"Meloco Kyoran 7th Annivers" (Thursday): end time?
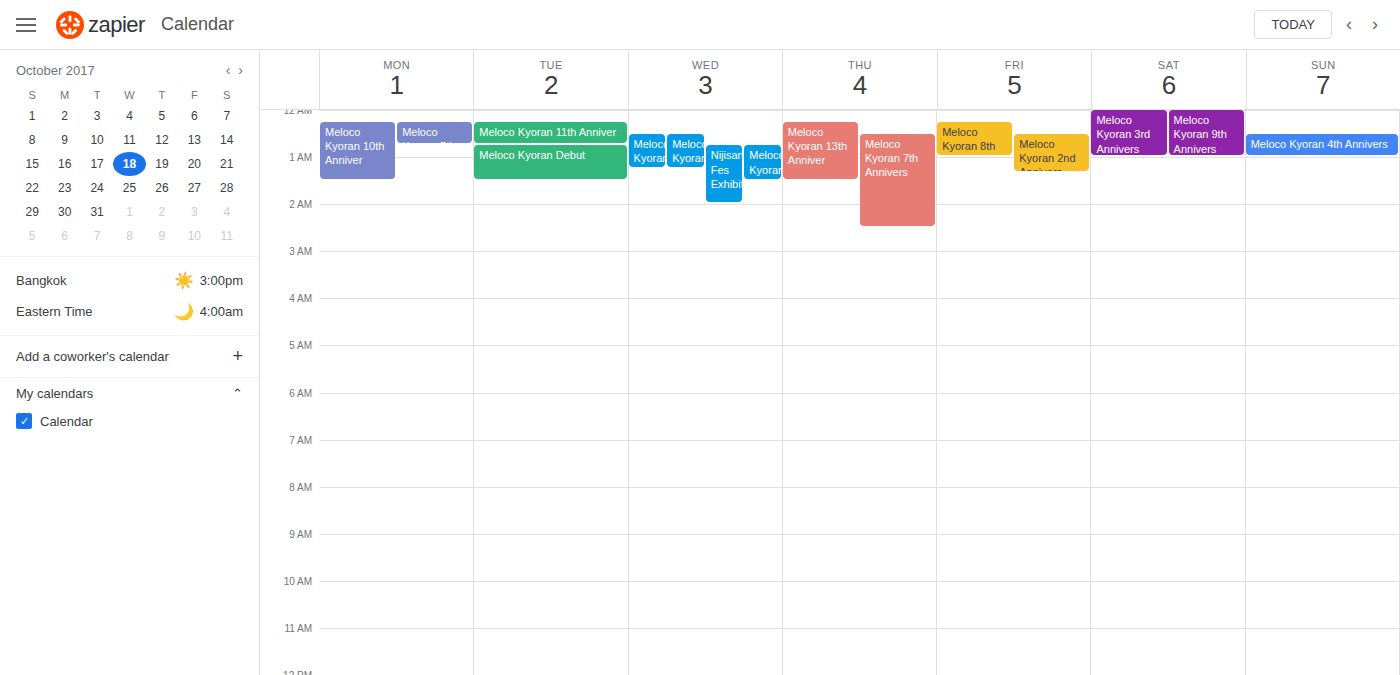
2:30 AM